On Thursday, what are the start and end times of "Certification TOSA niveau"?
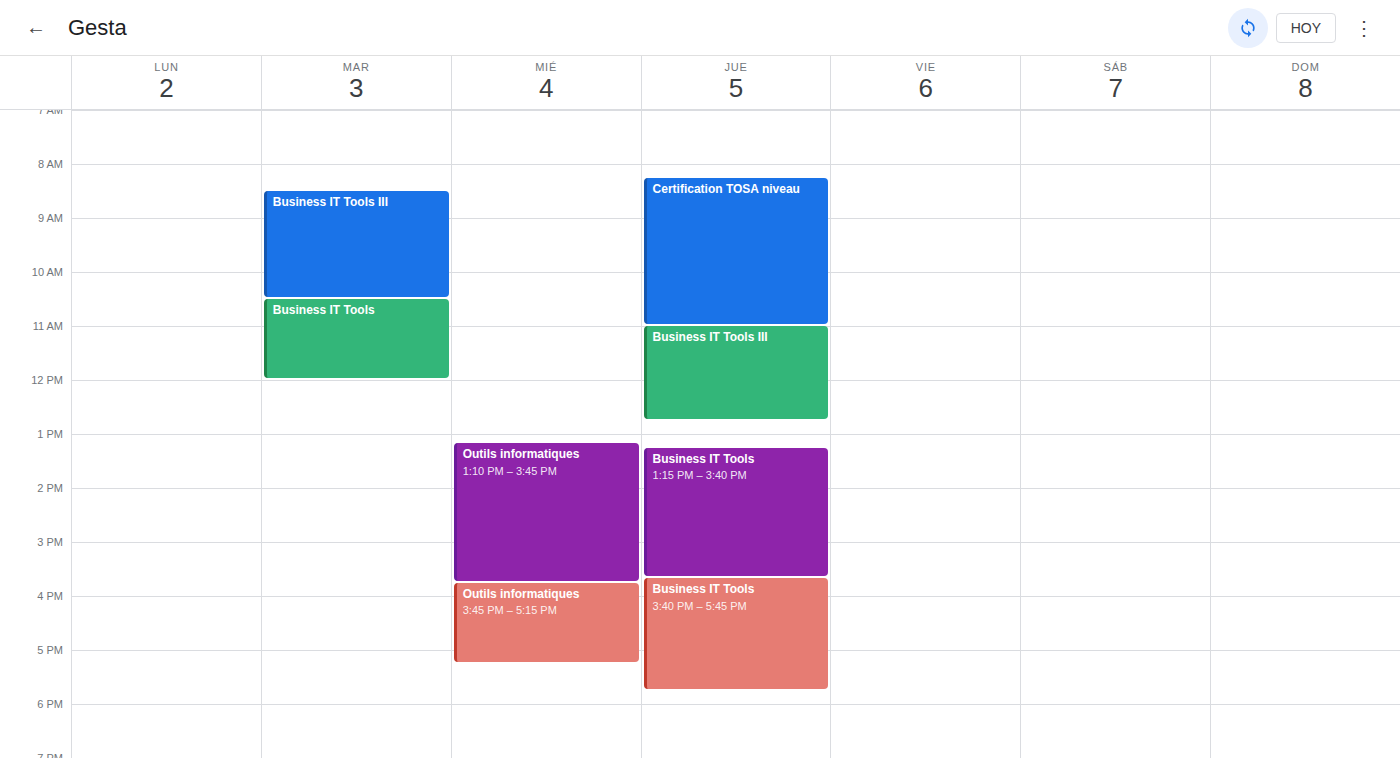
8:15 AM to 11:00 AM